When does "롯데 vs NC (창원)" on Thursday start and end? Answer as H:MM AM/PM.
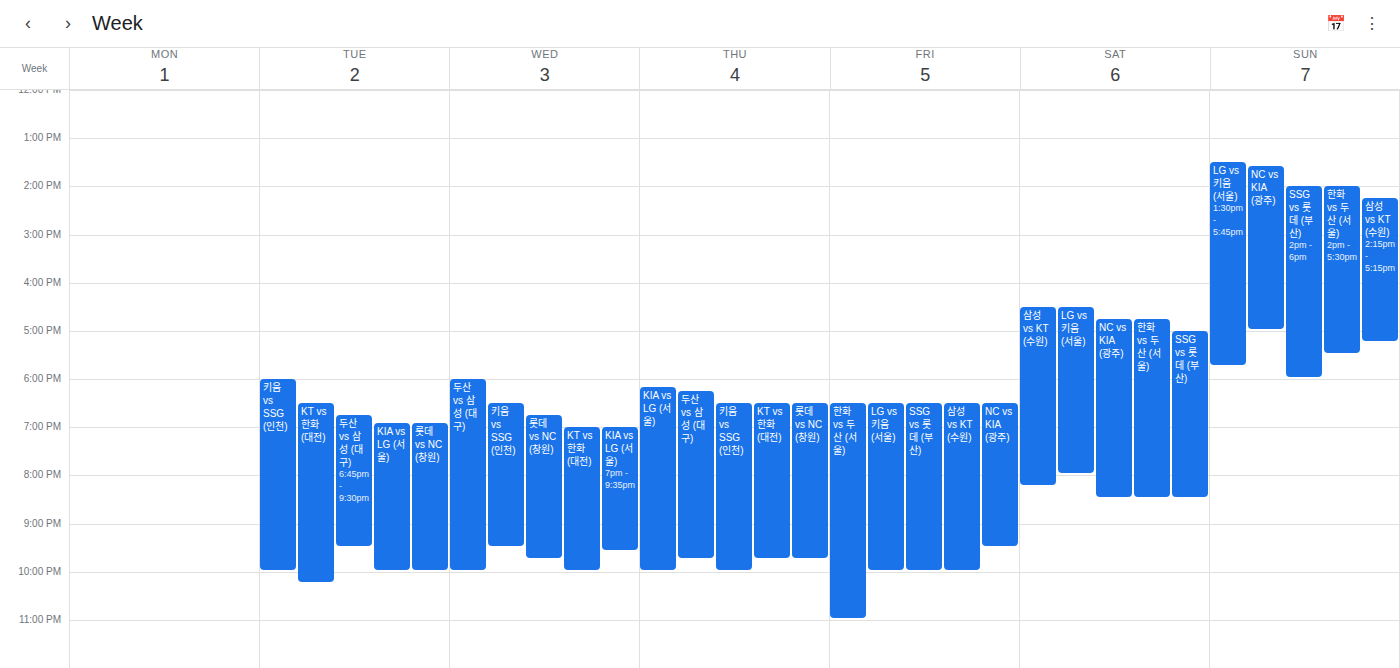
6:30 PM to 9:45 PM